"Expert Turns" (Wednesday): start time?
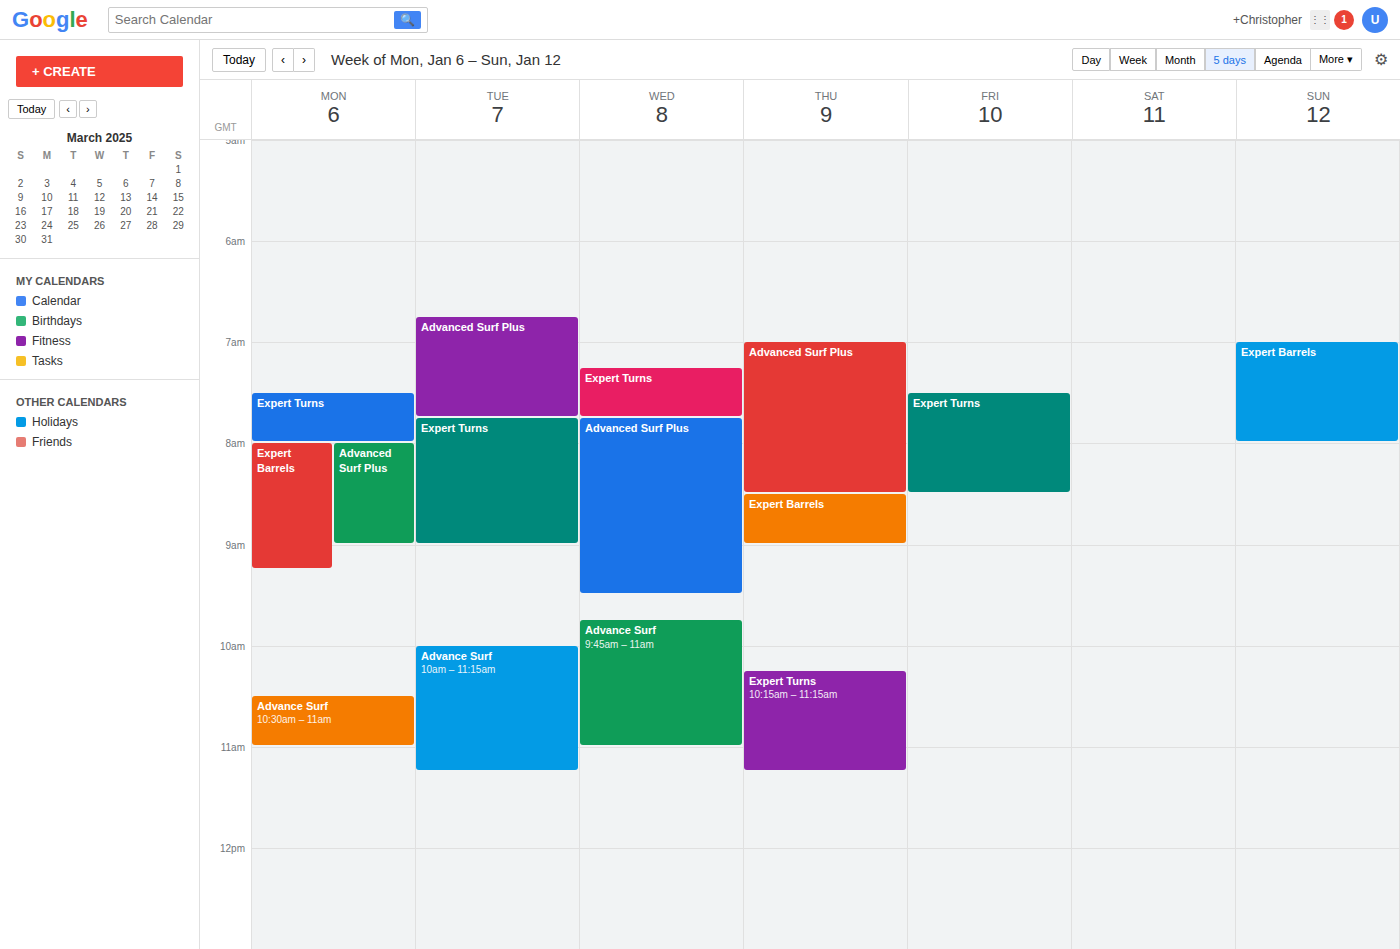
7:15 AM